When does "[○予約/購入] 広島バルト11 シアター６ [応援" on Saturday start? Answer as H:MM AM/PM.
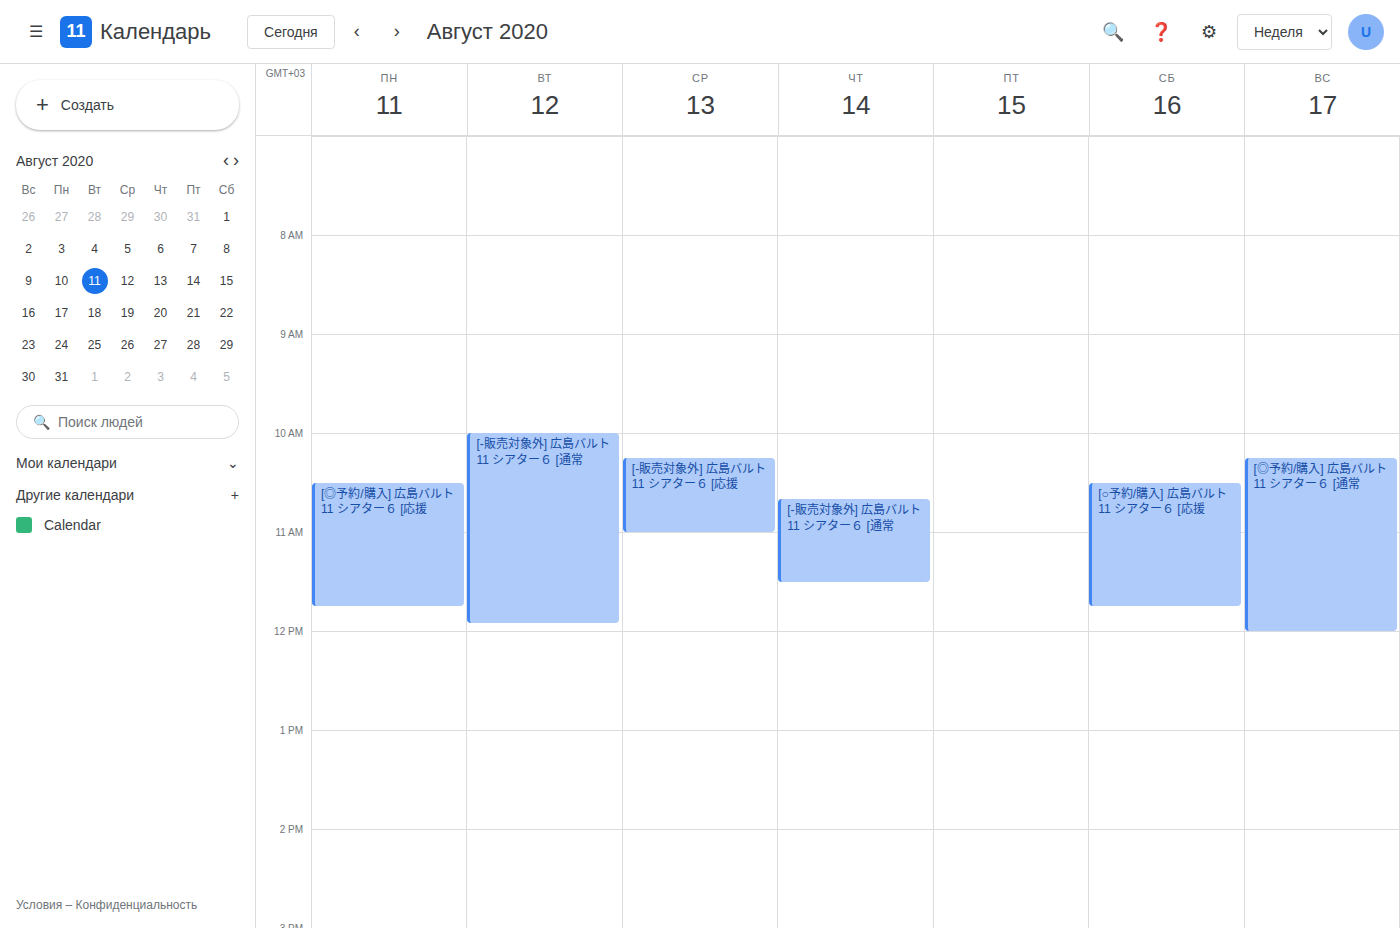
10:30 AM